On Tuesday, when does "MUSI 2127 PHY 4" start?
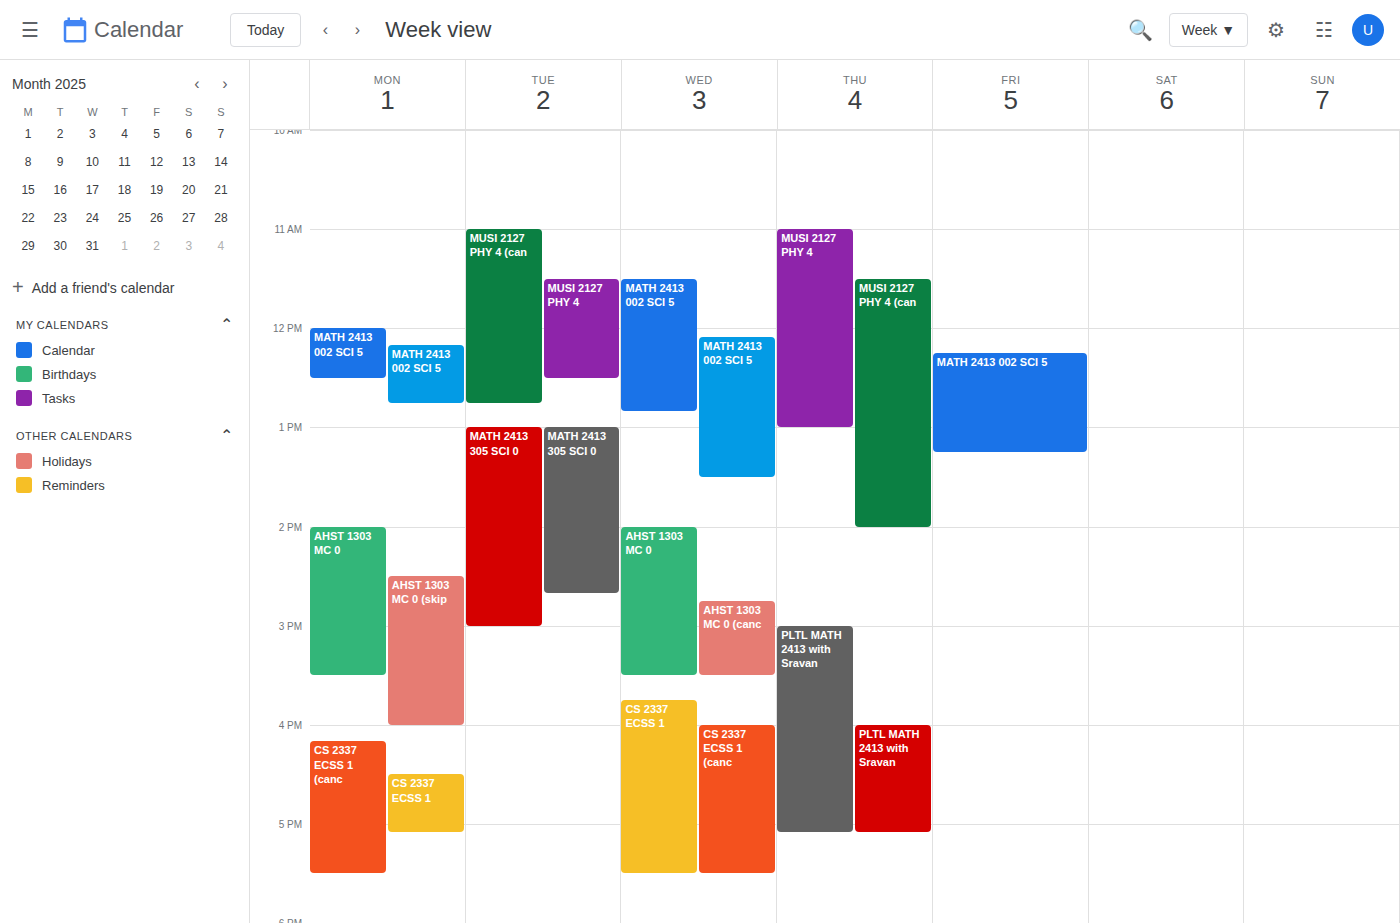
11:30 AM